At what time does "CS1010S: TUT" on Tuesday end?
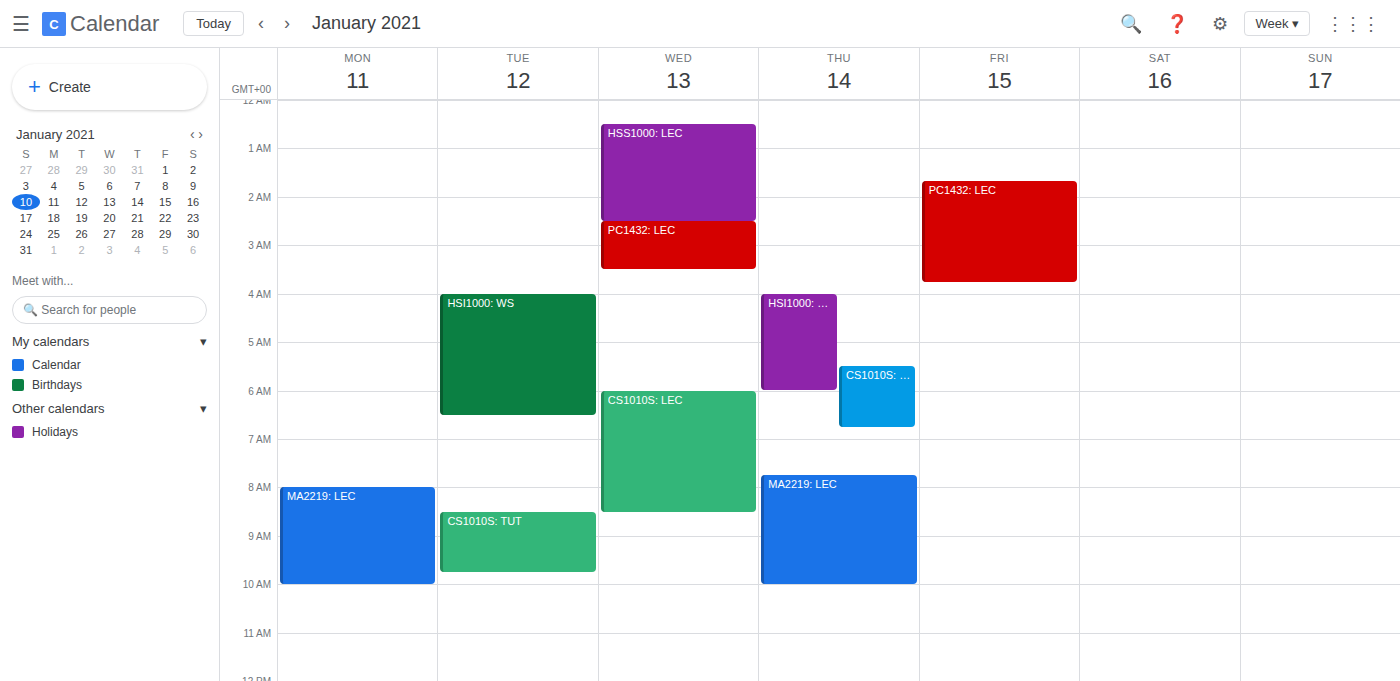
9:45 AM